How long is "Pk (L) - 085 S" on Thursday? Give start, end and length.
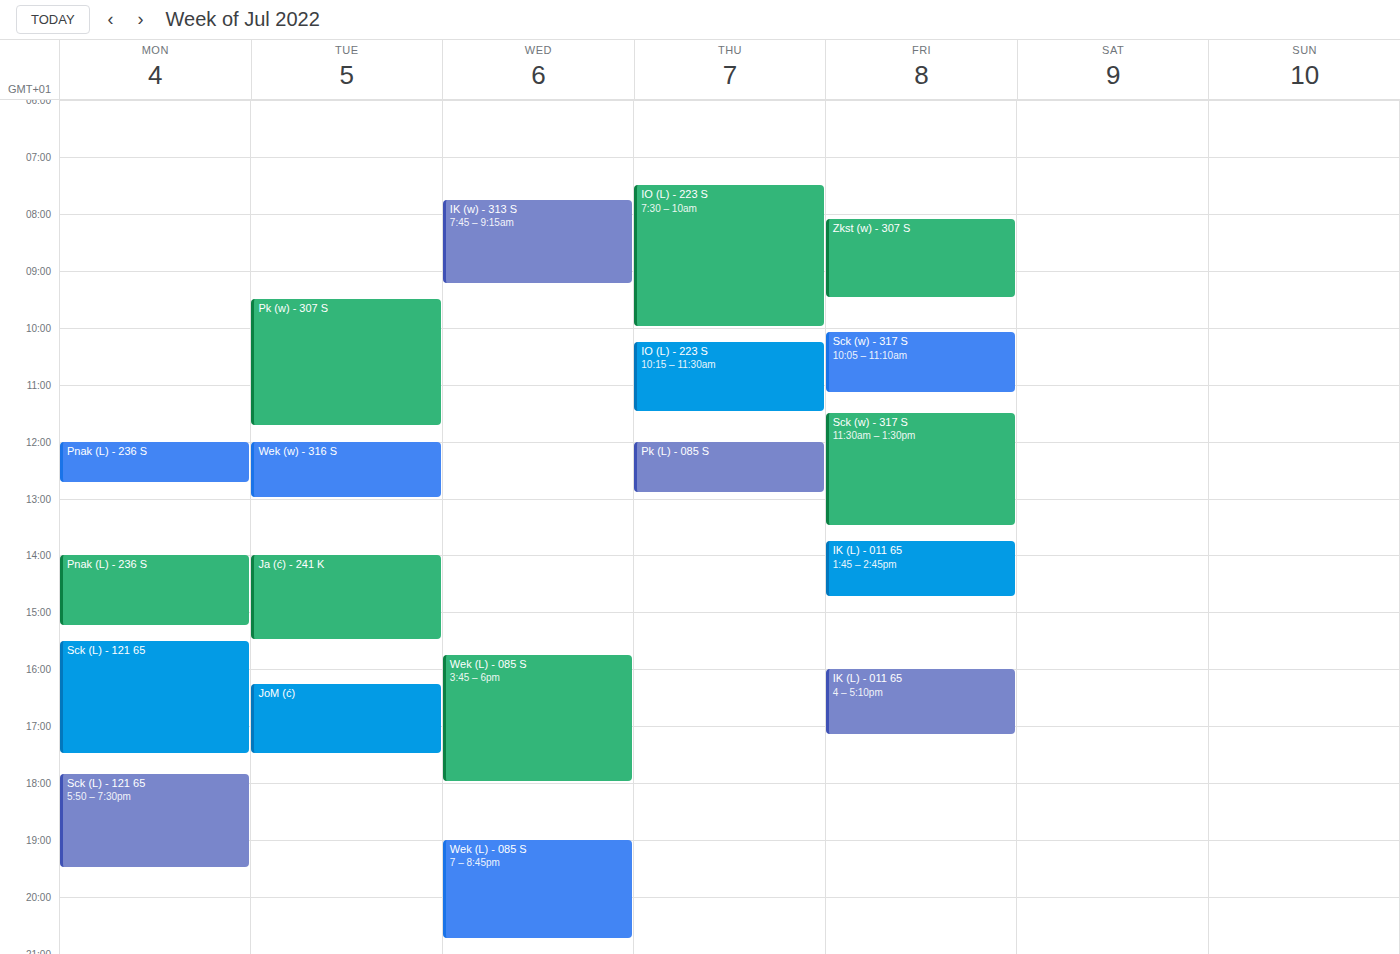
12:00 to 12:55, 55 minutes